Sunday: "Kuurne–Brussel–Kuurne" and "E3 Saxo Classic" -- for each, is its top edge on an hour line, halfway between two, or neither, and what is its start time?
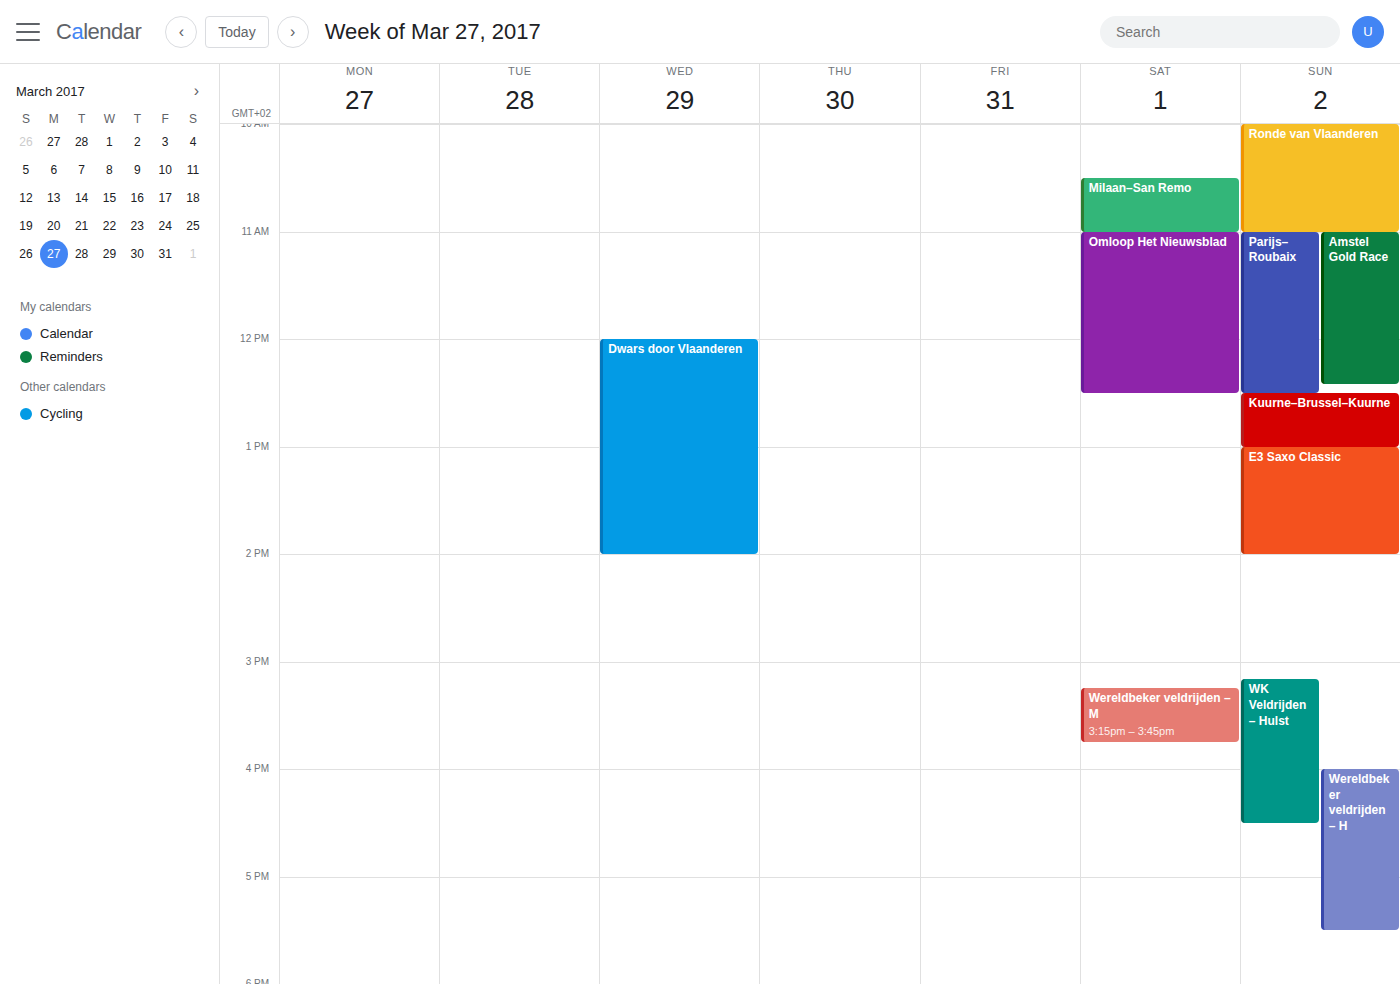
"Kuurne–Brussel–Kuurne": 12:30 PM, halfway between the 12 PM and 1 PM lines. "E3 Saxo Classic": 1:00 PM, exactly on the 1 PM line.